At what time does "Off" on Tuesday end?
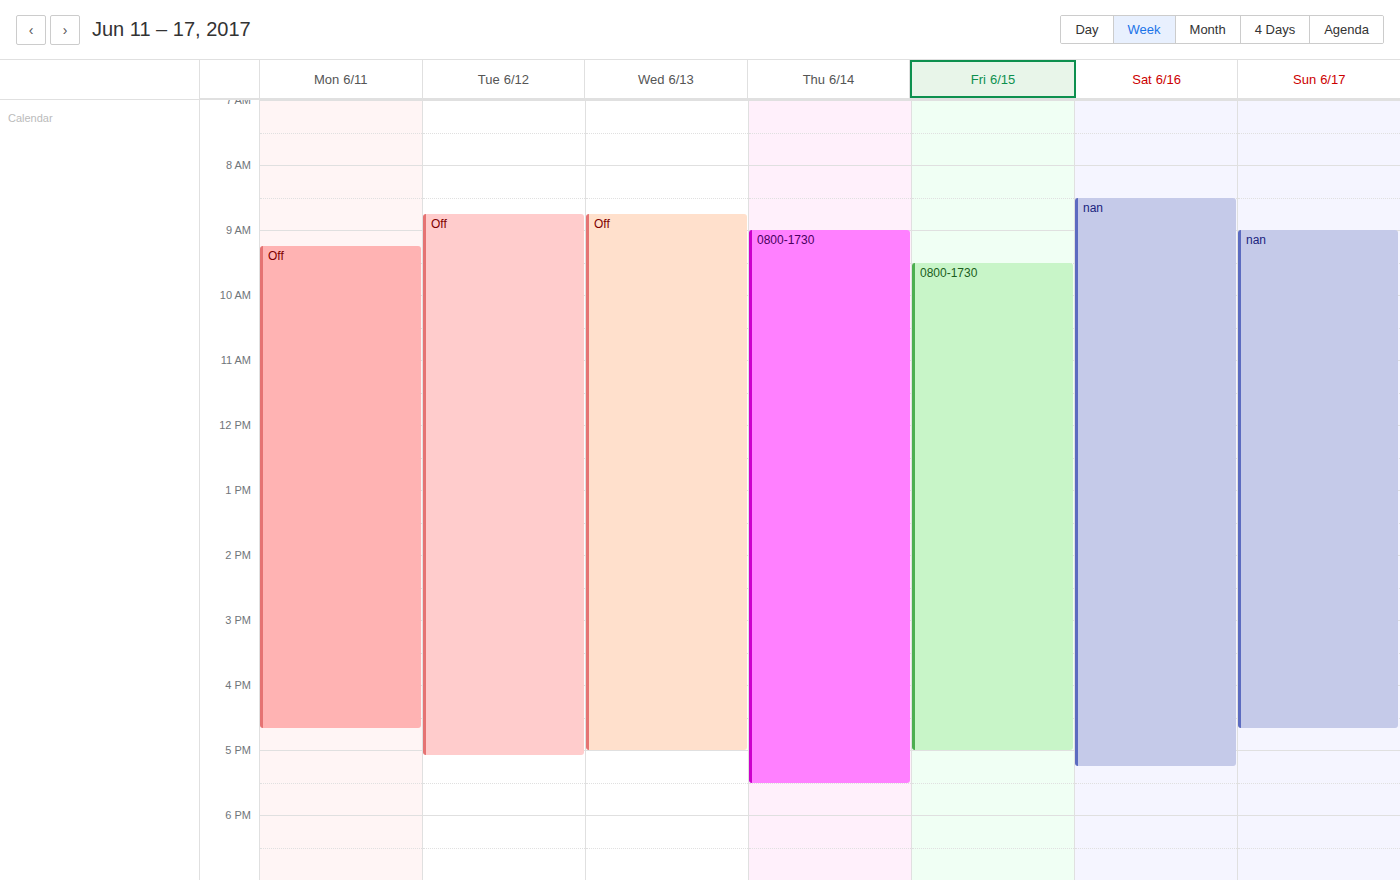
17:05